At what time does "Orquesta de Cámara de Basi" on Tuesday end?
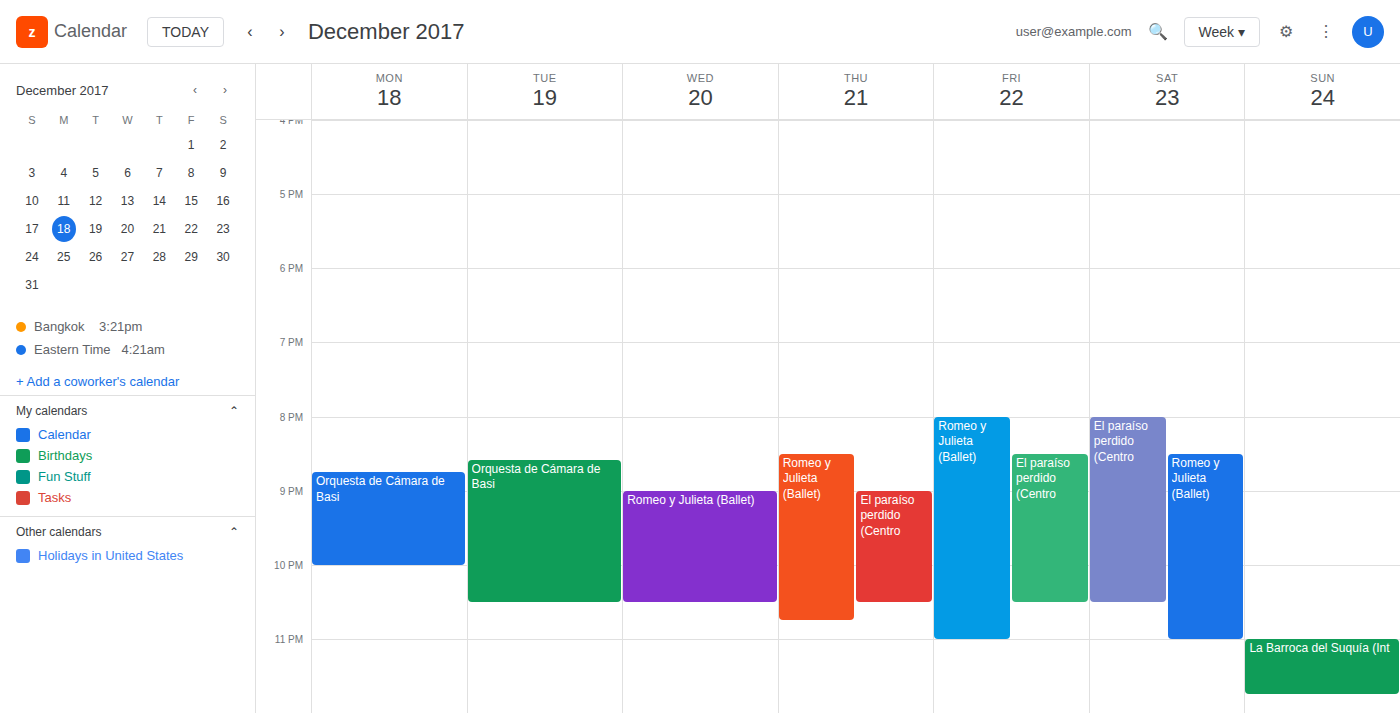
10:30 PM